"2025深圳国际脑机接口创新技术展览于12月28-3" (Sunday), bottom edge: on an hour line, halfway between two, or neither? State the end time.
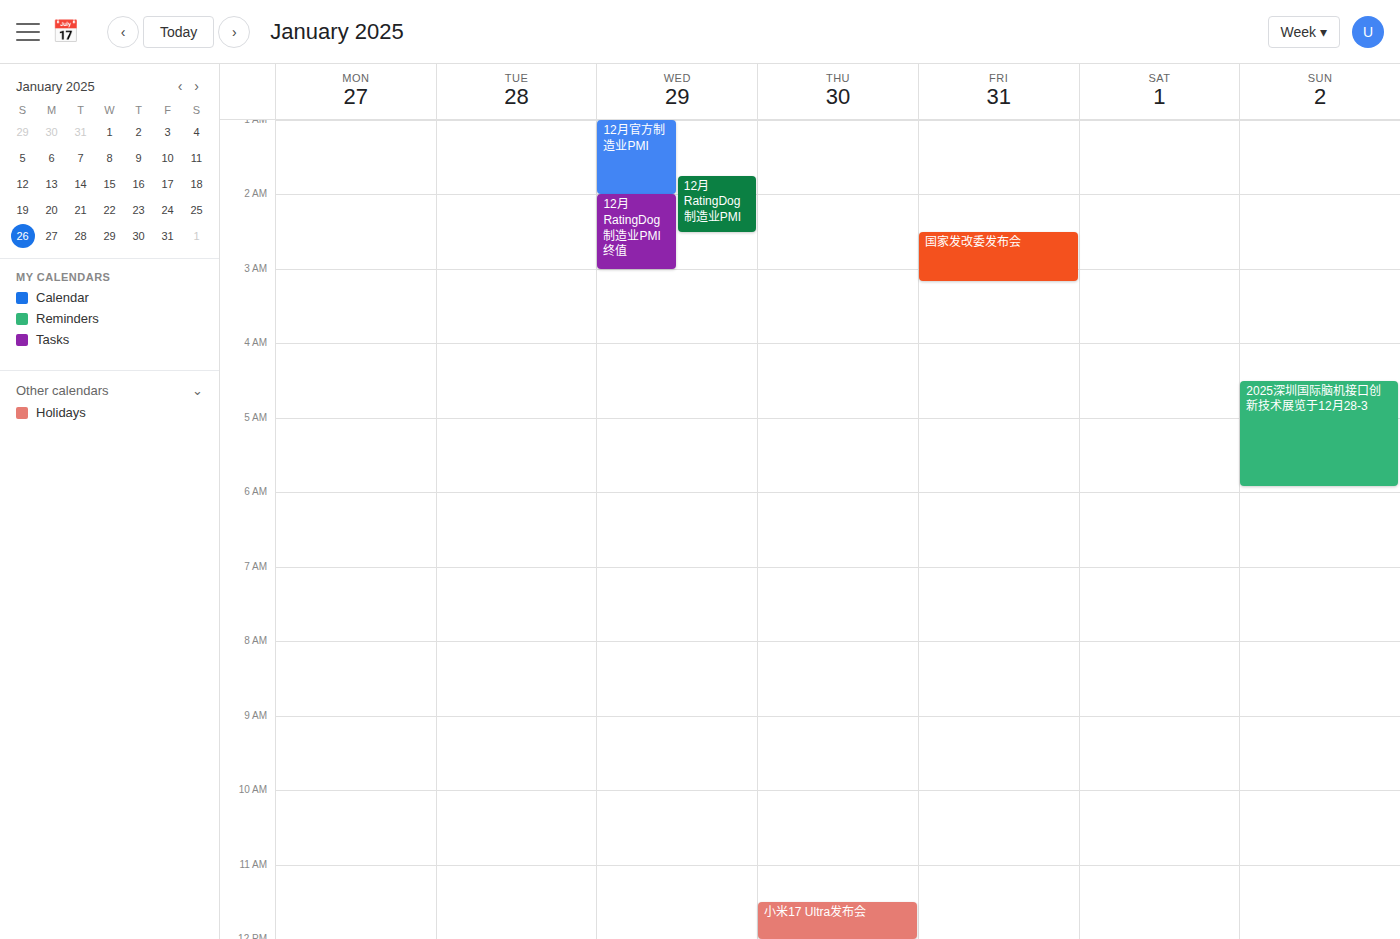
5:55 AM -- neither: 55 minutes below the 5 AM line and 5 minutes above the 6 AM line.